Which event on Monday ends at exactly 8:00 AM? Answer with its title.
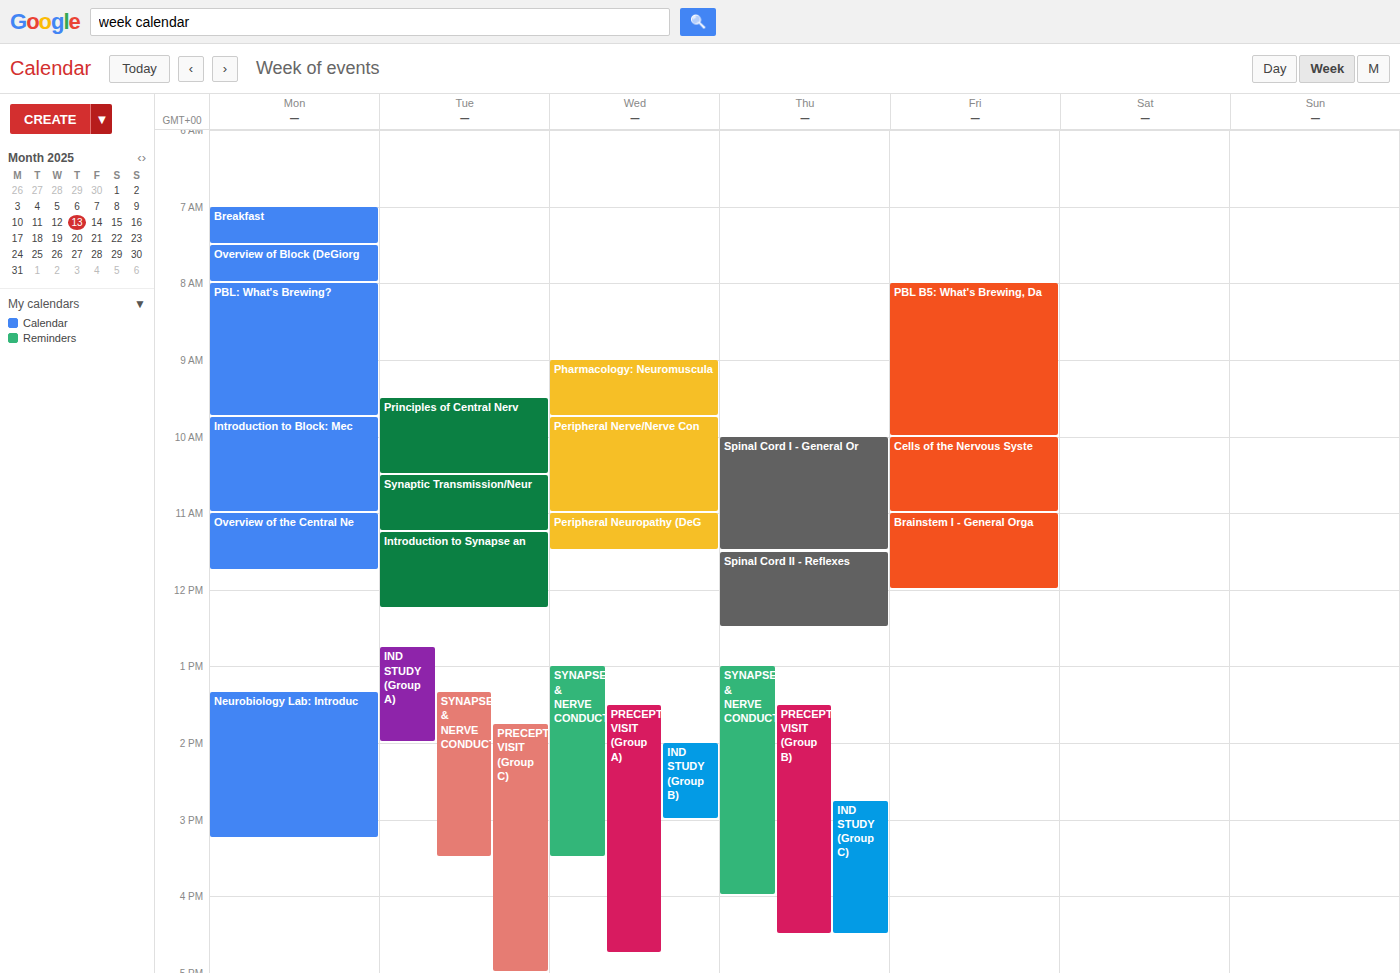
"Overview of Block (DeGiorg"